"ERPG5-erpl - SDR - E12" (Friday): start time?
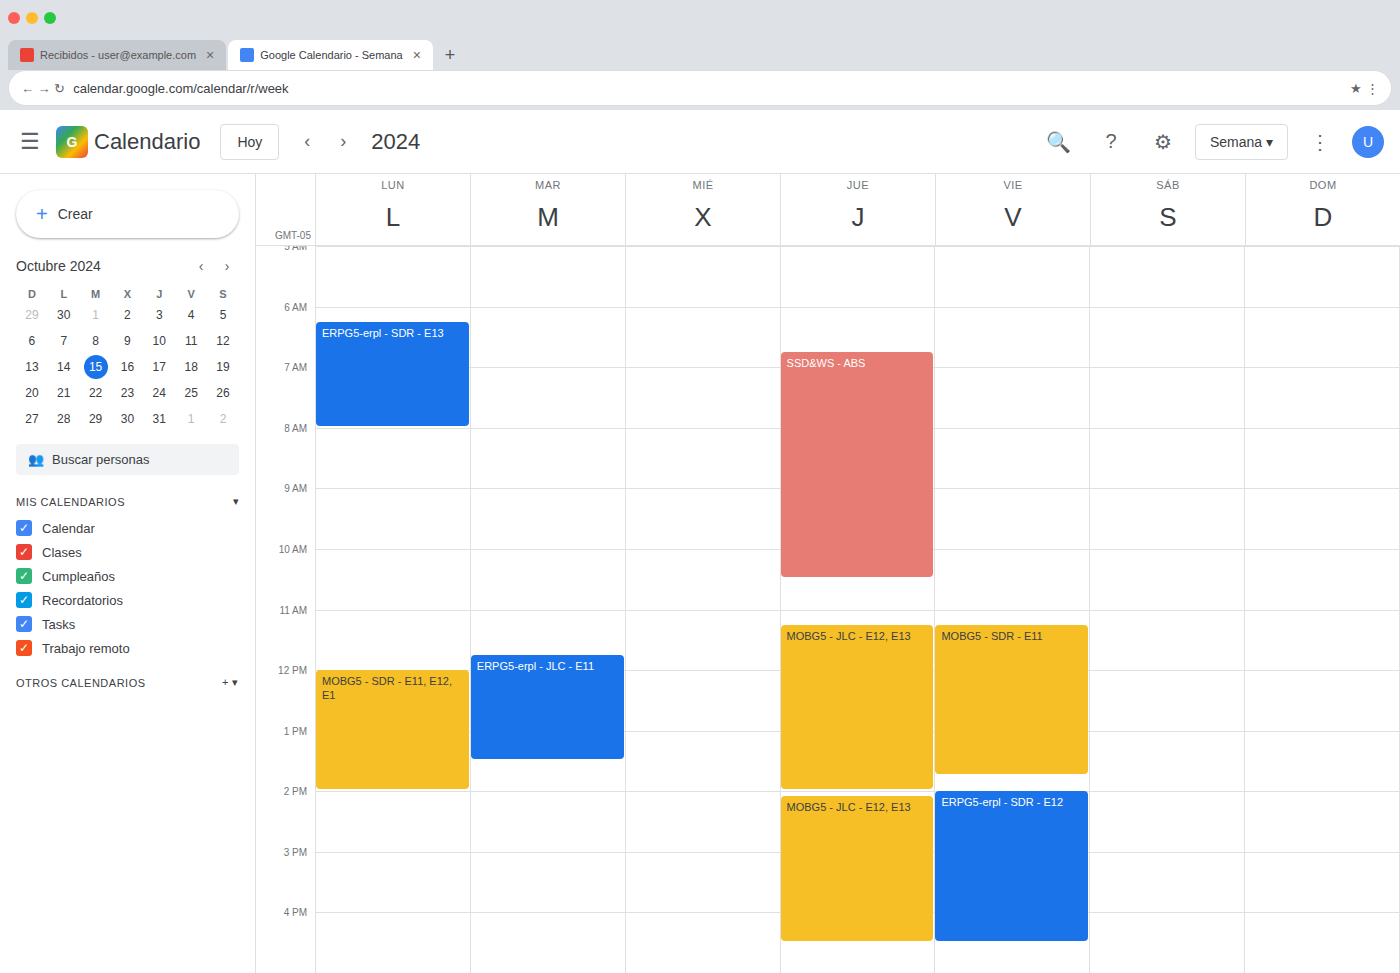
14:00